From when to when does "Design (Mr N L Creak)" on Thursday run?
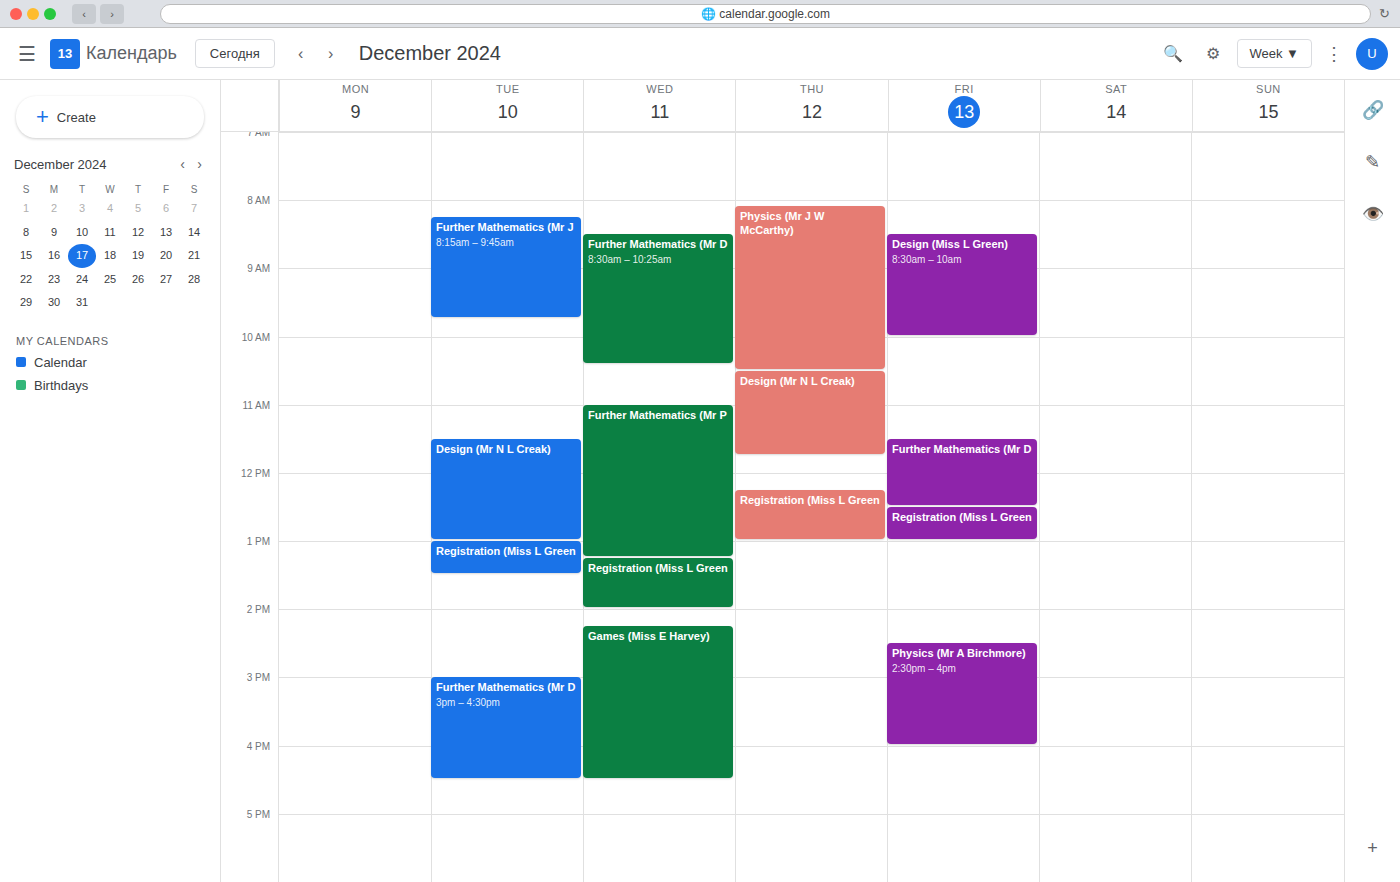
10:30 to 11:45